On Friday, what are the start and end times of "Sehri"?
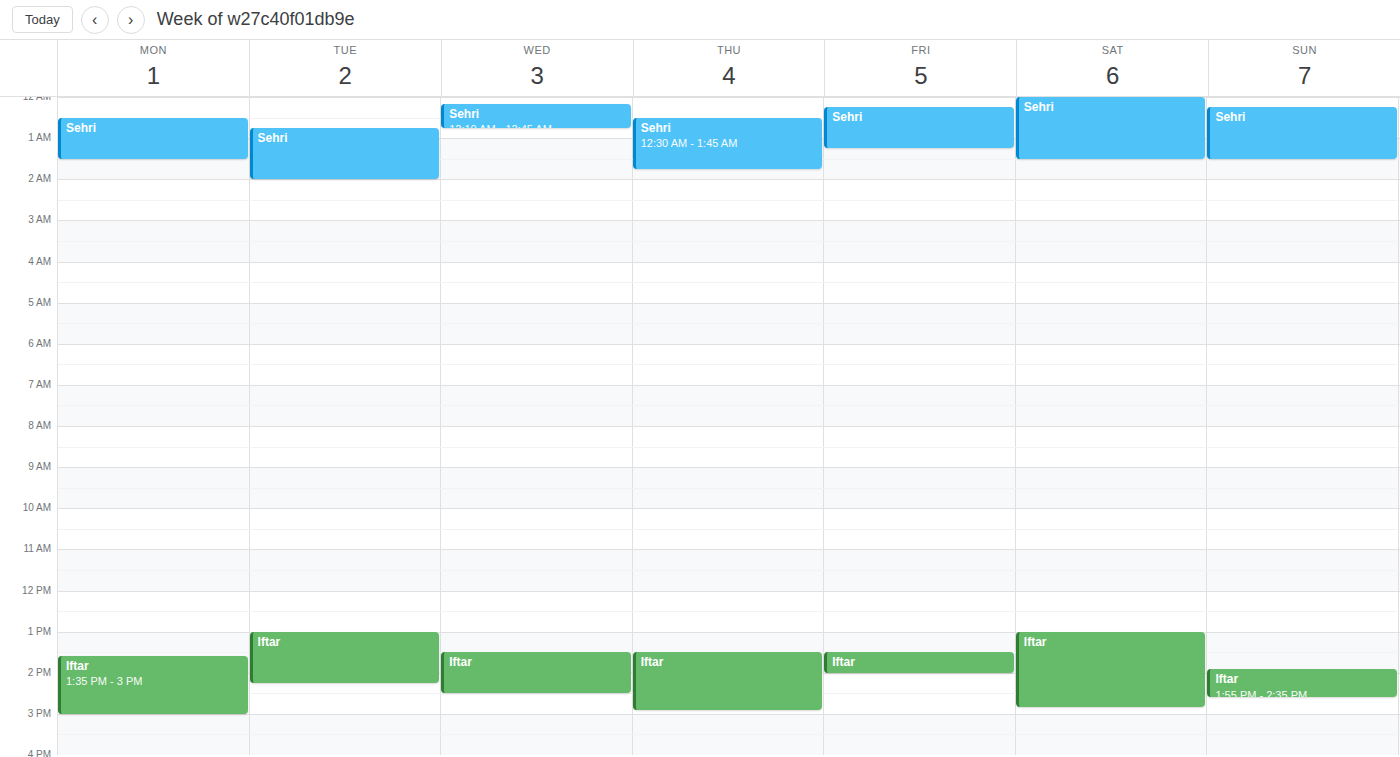
00:15 to 01:15